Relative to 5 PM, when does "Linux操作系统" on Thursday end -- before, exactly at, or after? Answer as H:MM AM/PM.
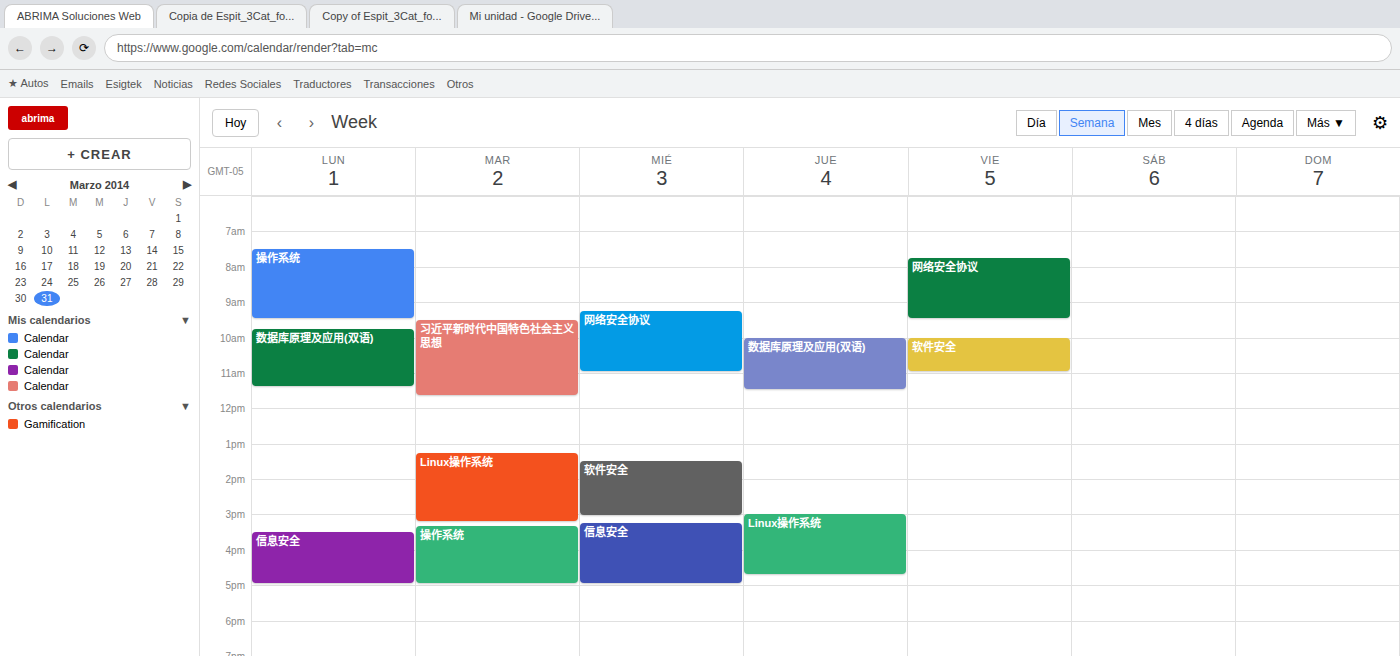
4:45 PM -- before 5 PM, 15 minutes above the 5 PM line.